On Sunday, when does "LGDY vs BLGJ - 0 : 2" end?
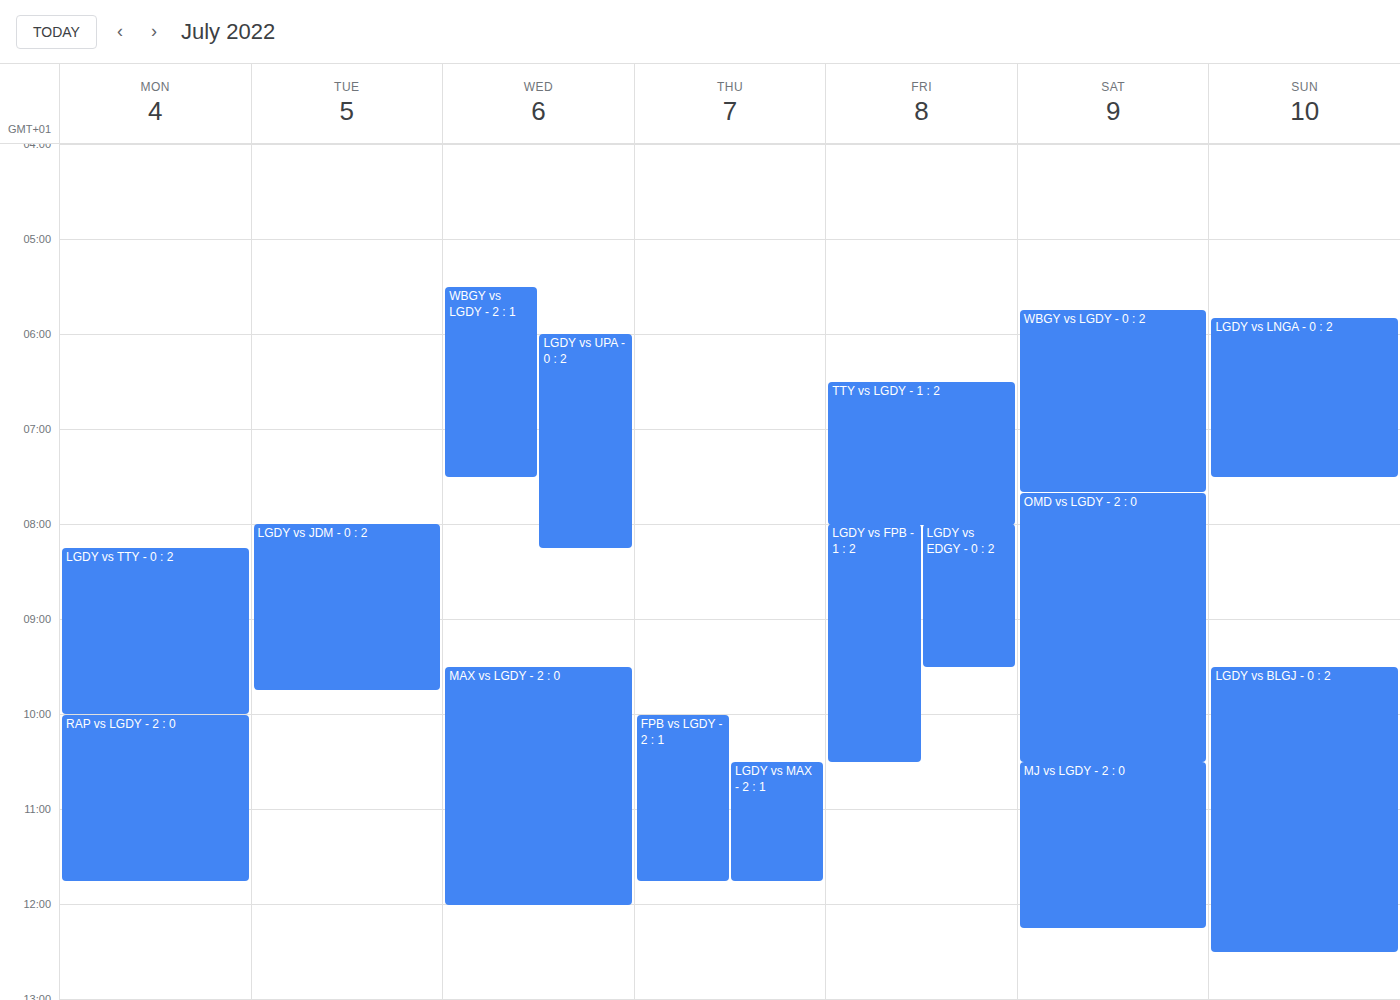
12:30 PM